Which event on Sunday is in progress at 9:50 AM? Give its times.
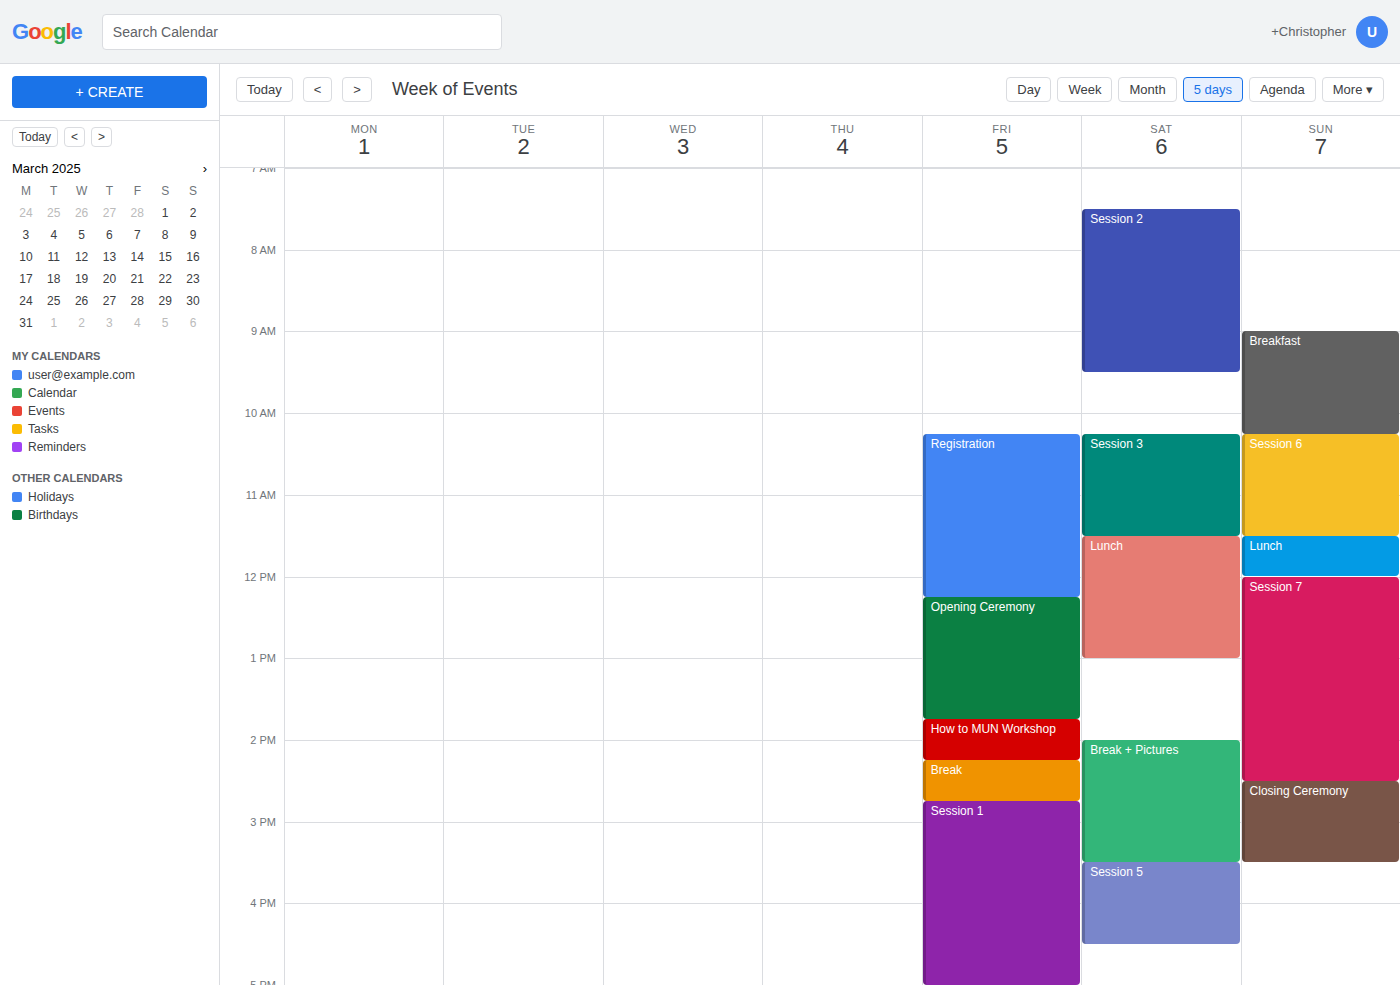
"Breakfast", 9:00 AM to 10:15 AM